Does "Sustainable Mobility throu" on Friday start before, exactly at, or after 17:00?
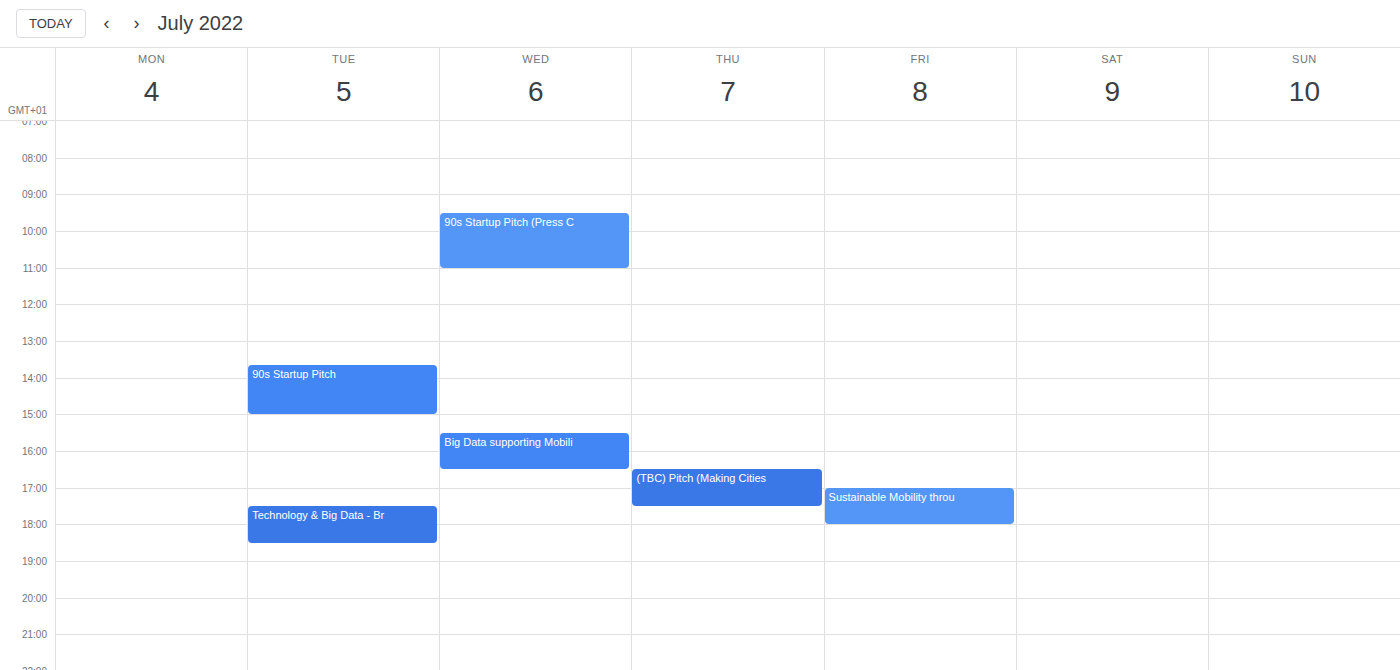
17:00 -- exactly at 17:00, on the 17:00 line.